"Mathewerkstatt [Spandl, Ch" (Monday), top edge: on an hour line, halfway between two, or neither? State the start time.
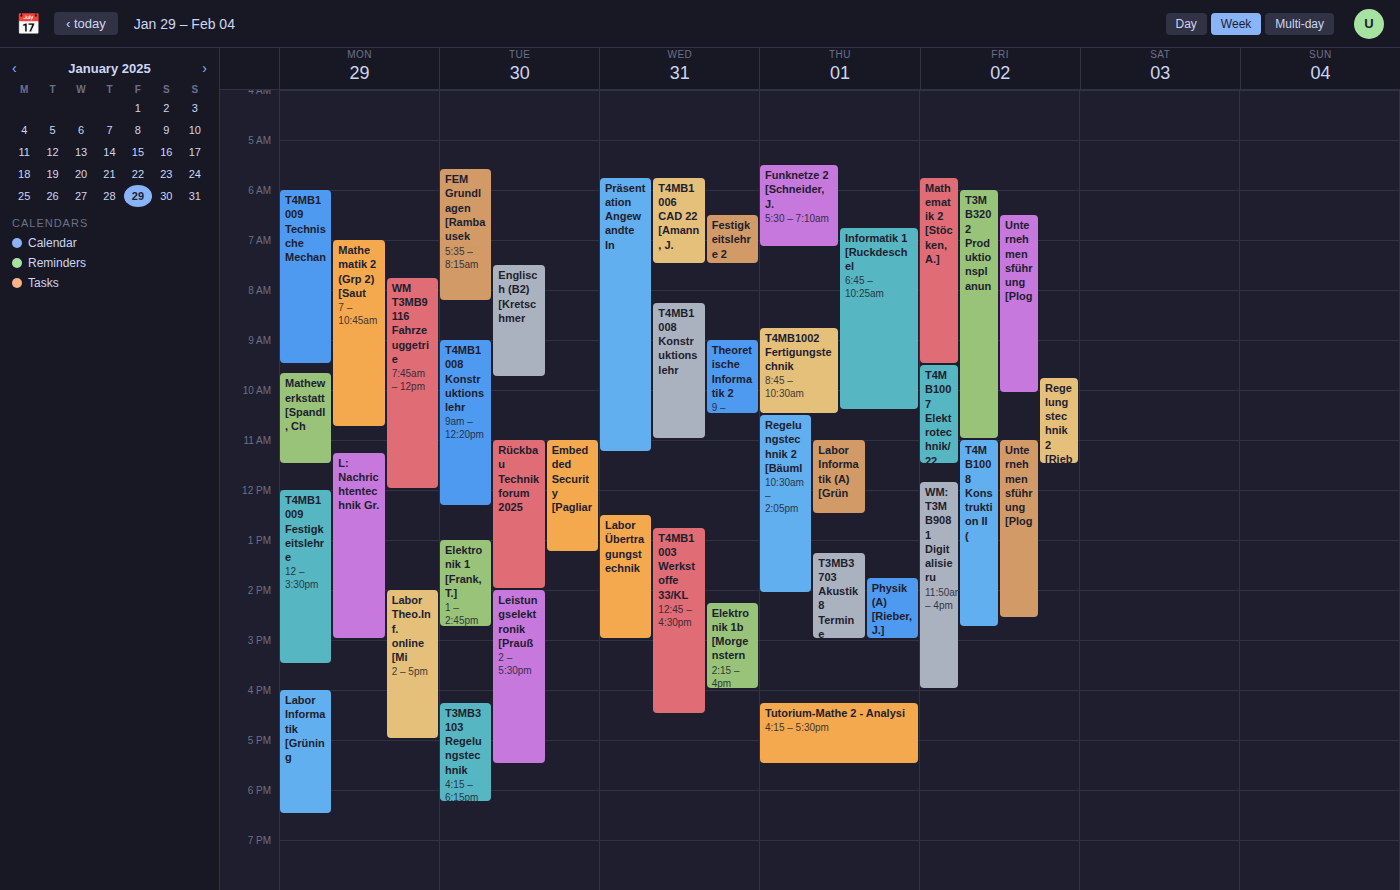
9:40 AM -- neither: 40 minutes below the 9 AM line and 20 minutes above the 10 AM line.